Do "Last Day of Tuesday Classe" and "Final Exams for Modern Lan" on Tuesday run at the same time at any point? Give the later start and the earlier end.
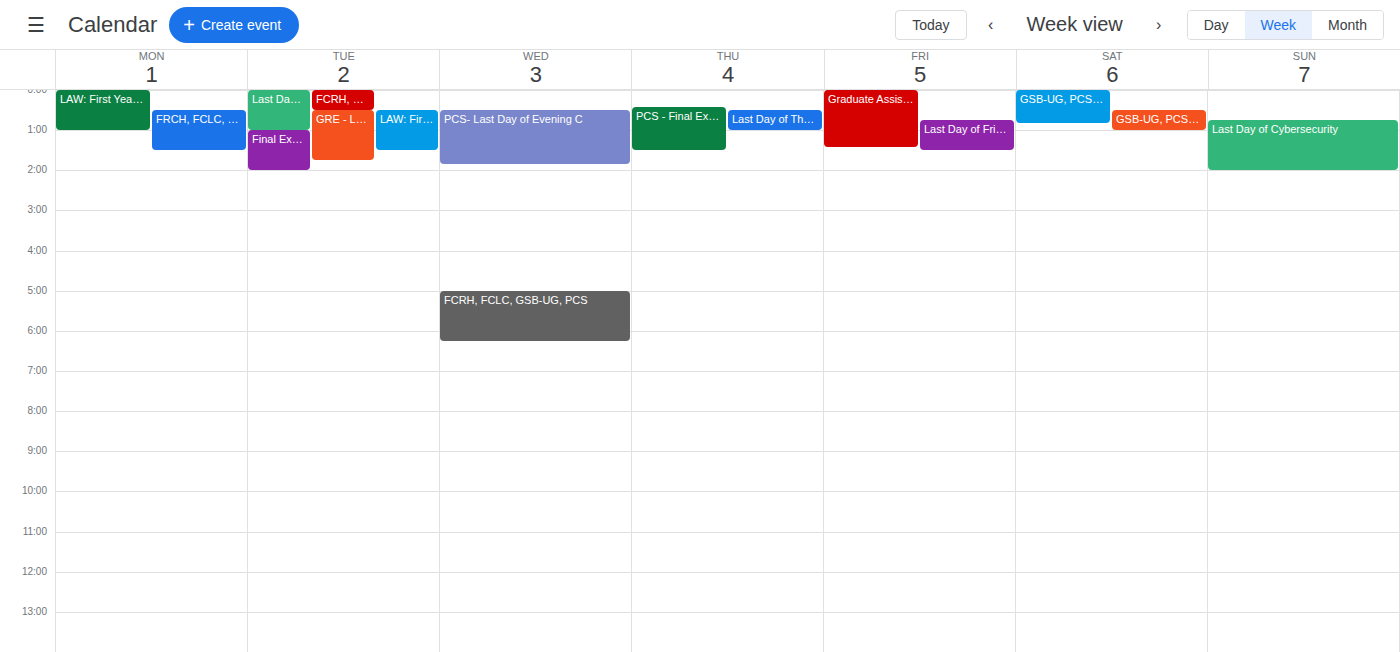
"Last Day of Tuesday Classe" ends at 01:00, exactly when "Final Exams for Modern Lan" starts -- they touch but do not overlap.